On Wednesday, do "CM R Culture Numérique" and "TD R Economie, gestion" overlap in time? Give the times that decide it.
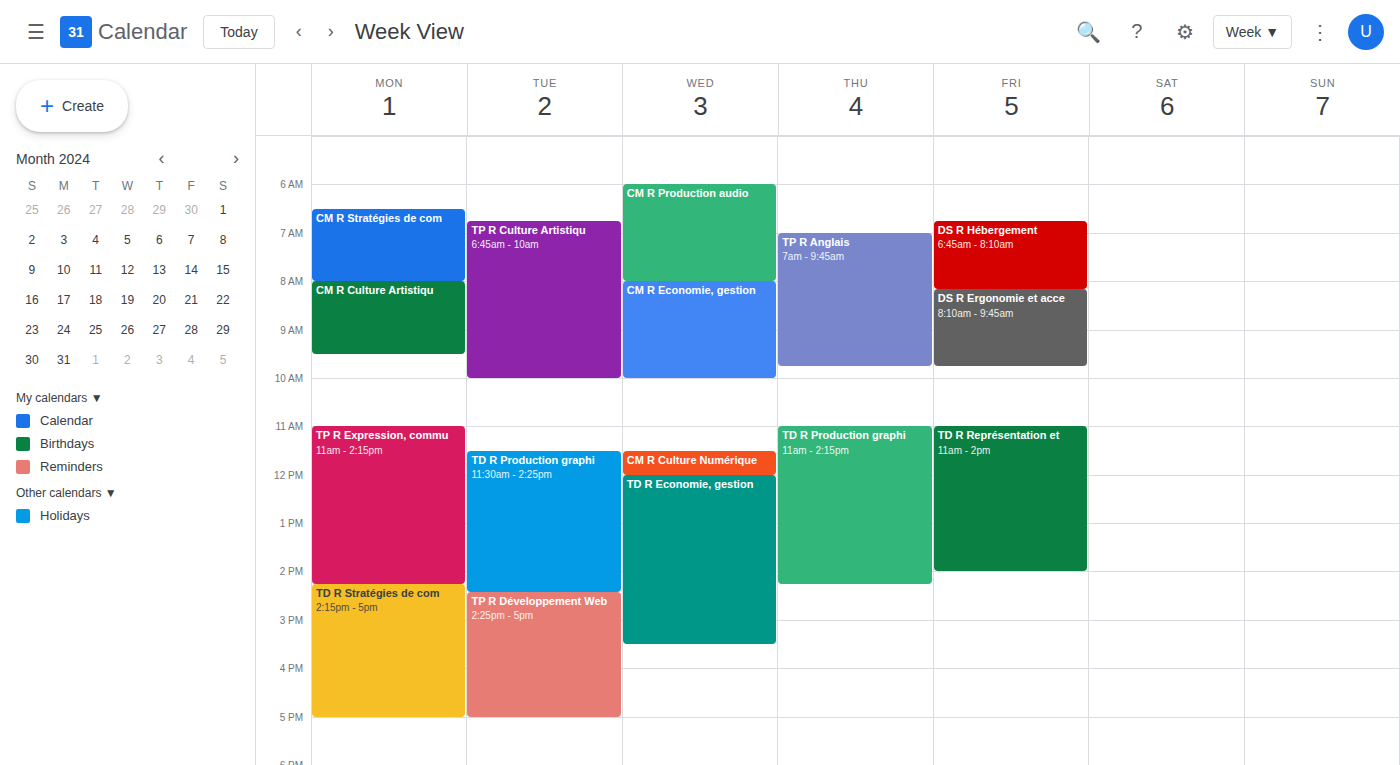
"CM R Culture Numérique" ends at 12:00 PM, exactly when "TD R Economie, gestion" starts -- they touch but do not overlap.